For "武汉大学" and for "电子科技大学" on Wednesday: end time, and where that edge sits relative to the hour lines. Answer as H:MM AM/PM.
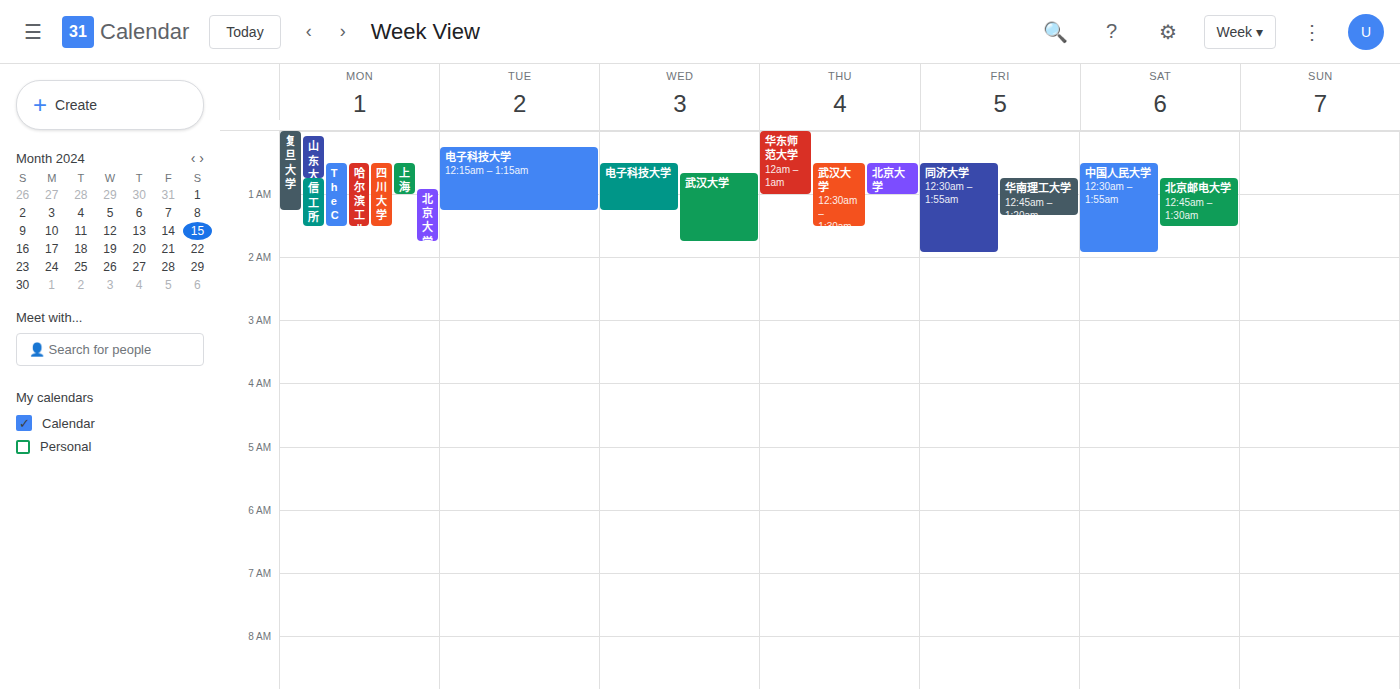
"武汉大学": 1:45 AM, neither: three quarters of the way from the 1 AM line to the 2 AM line. "电子科技大学": 1:15 AM, neither: a quarter of the way from the 1 AM line to the 2 AM line.